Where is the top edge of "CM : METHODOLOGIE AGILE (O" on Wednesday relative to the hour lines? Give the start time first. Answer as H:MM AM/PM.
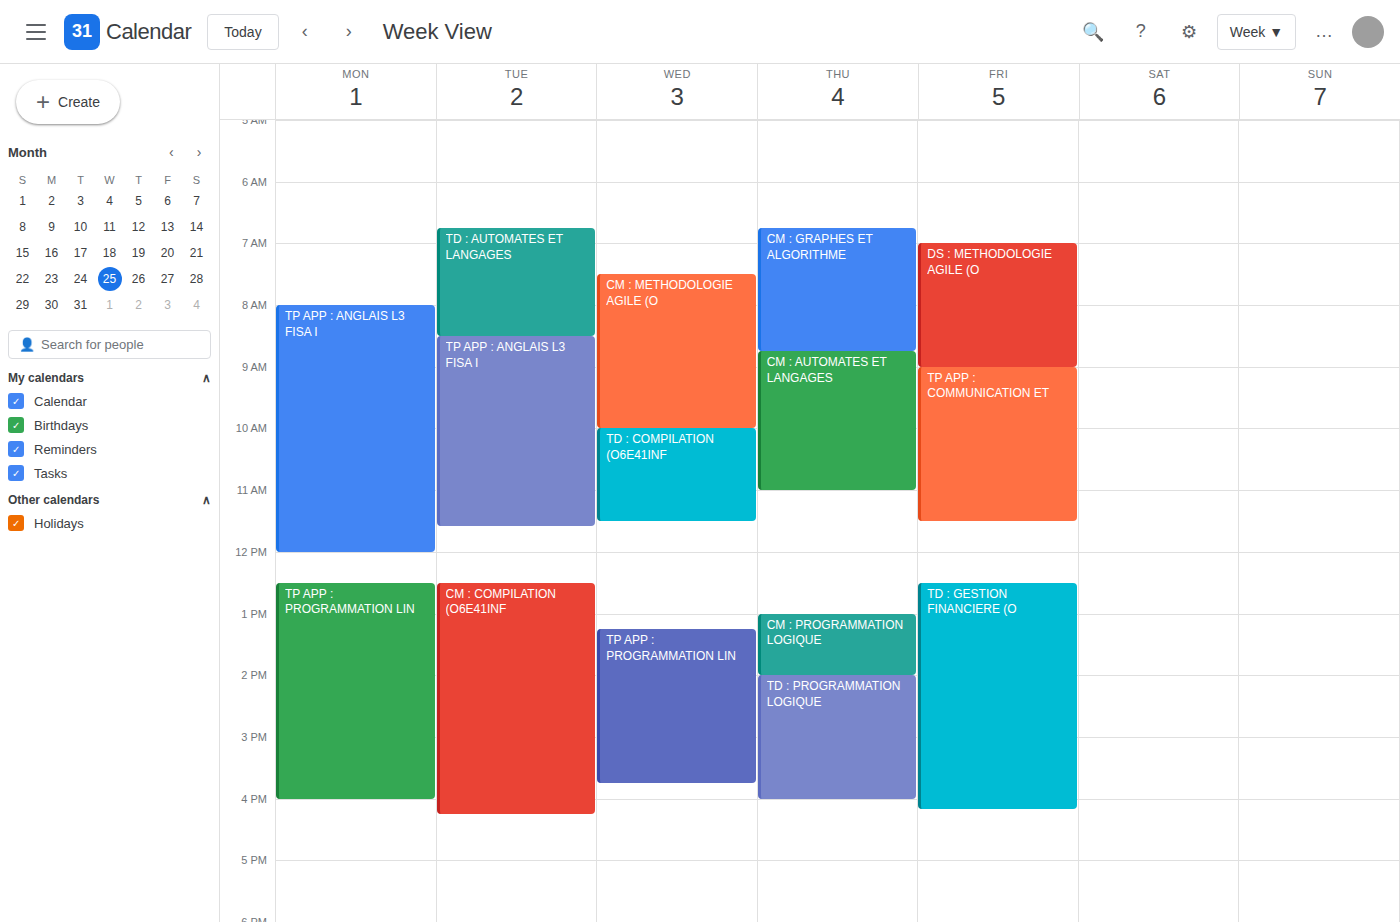
7:30 AM -- halfway between the 7 AM and 8 AM lines.